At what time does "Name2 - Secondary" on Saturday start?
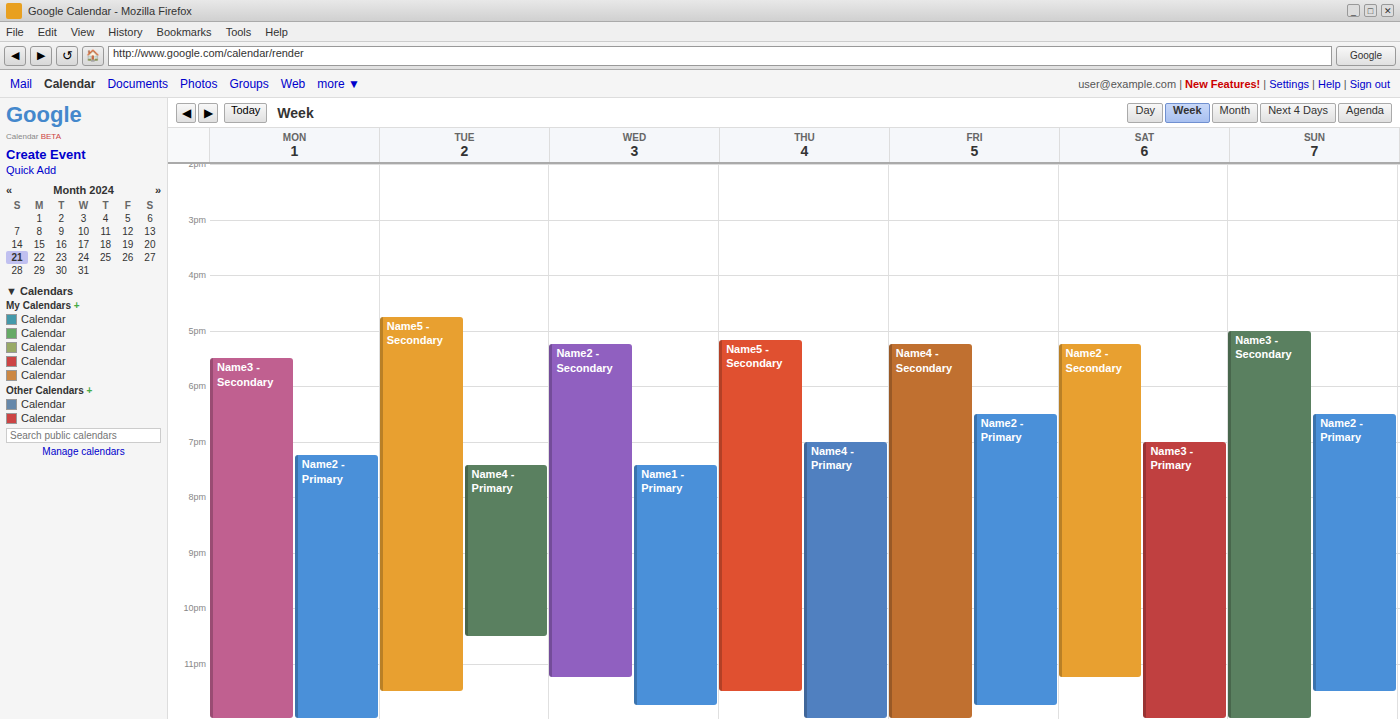
5:15 PM